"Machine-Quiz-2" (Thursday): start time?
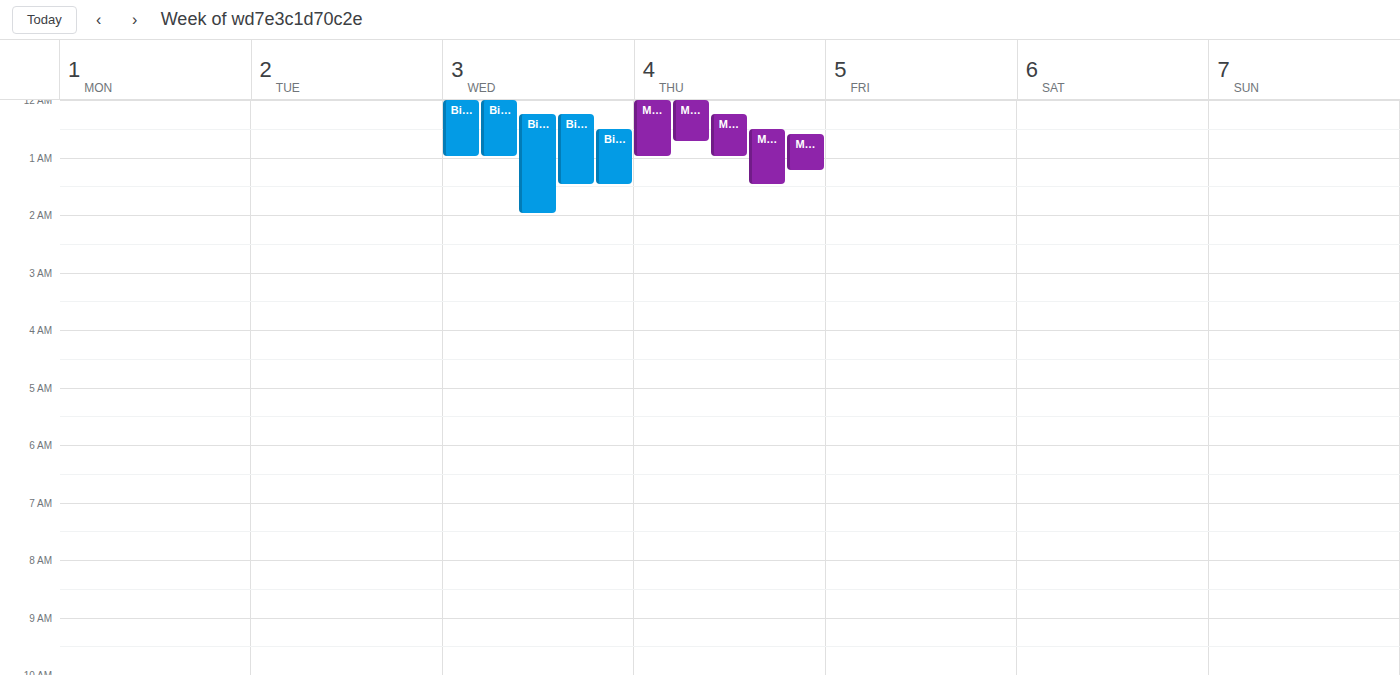
12:15 AM